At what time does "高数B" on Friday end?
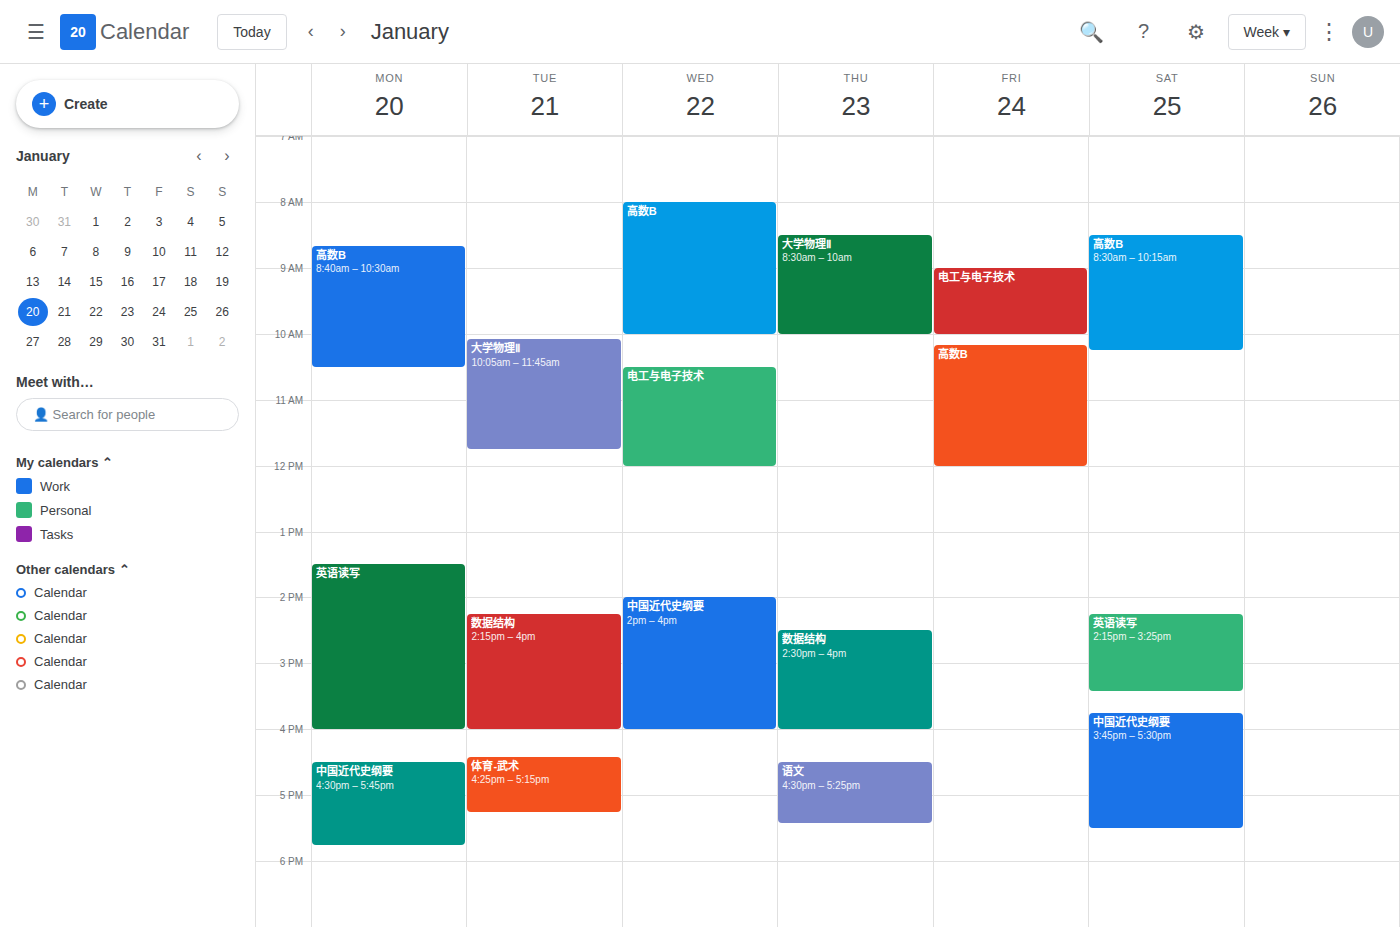
12:00 PM